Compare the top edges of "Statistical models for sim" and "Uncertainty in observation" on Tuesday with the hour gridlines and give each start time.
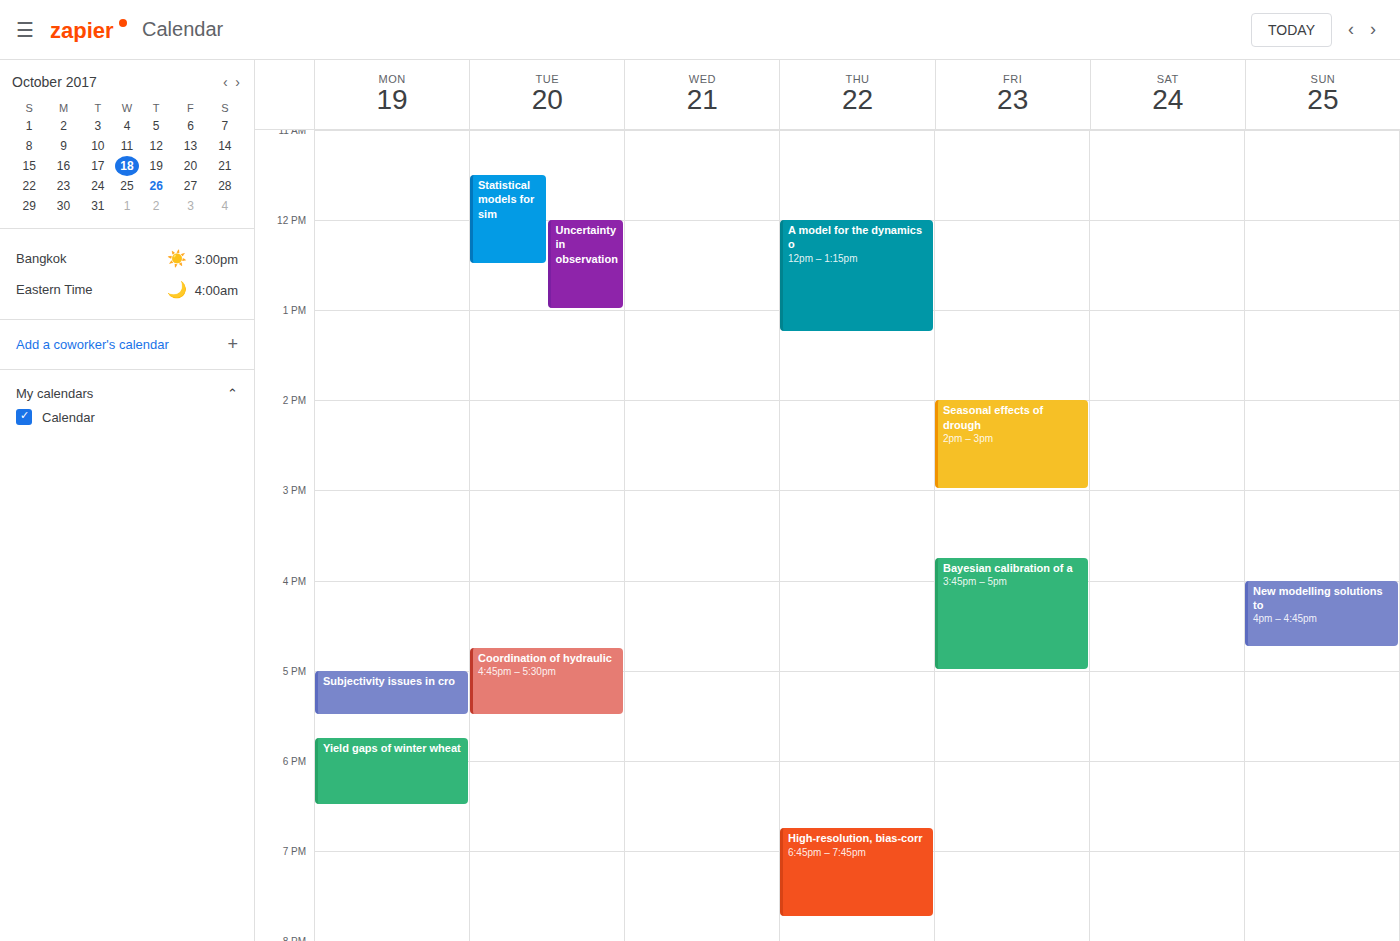
"Statistical models for sim": 11:30 AM, halfway between the 11 AM and 12 PM lines. "Uncertainty in observation": 12:00 PM, exactly on the 12 PM line.